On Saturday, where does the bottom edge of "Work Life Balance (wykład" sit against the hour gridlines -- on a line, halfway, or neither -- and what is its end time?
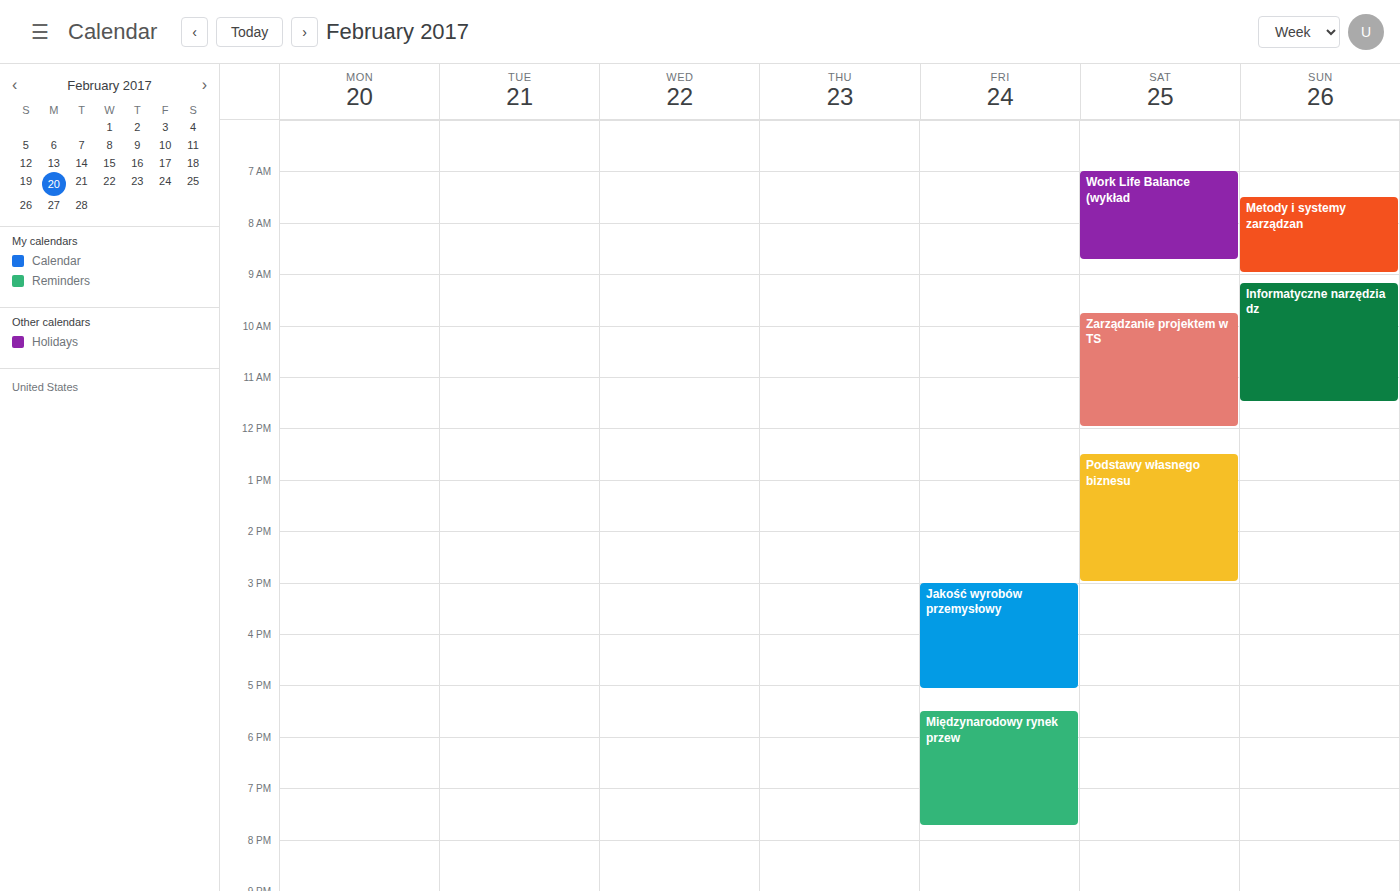
8:45 AM -- neither: three quarters of the way from the 8 AM line to the 9 AM line.